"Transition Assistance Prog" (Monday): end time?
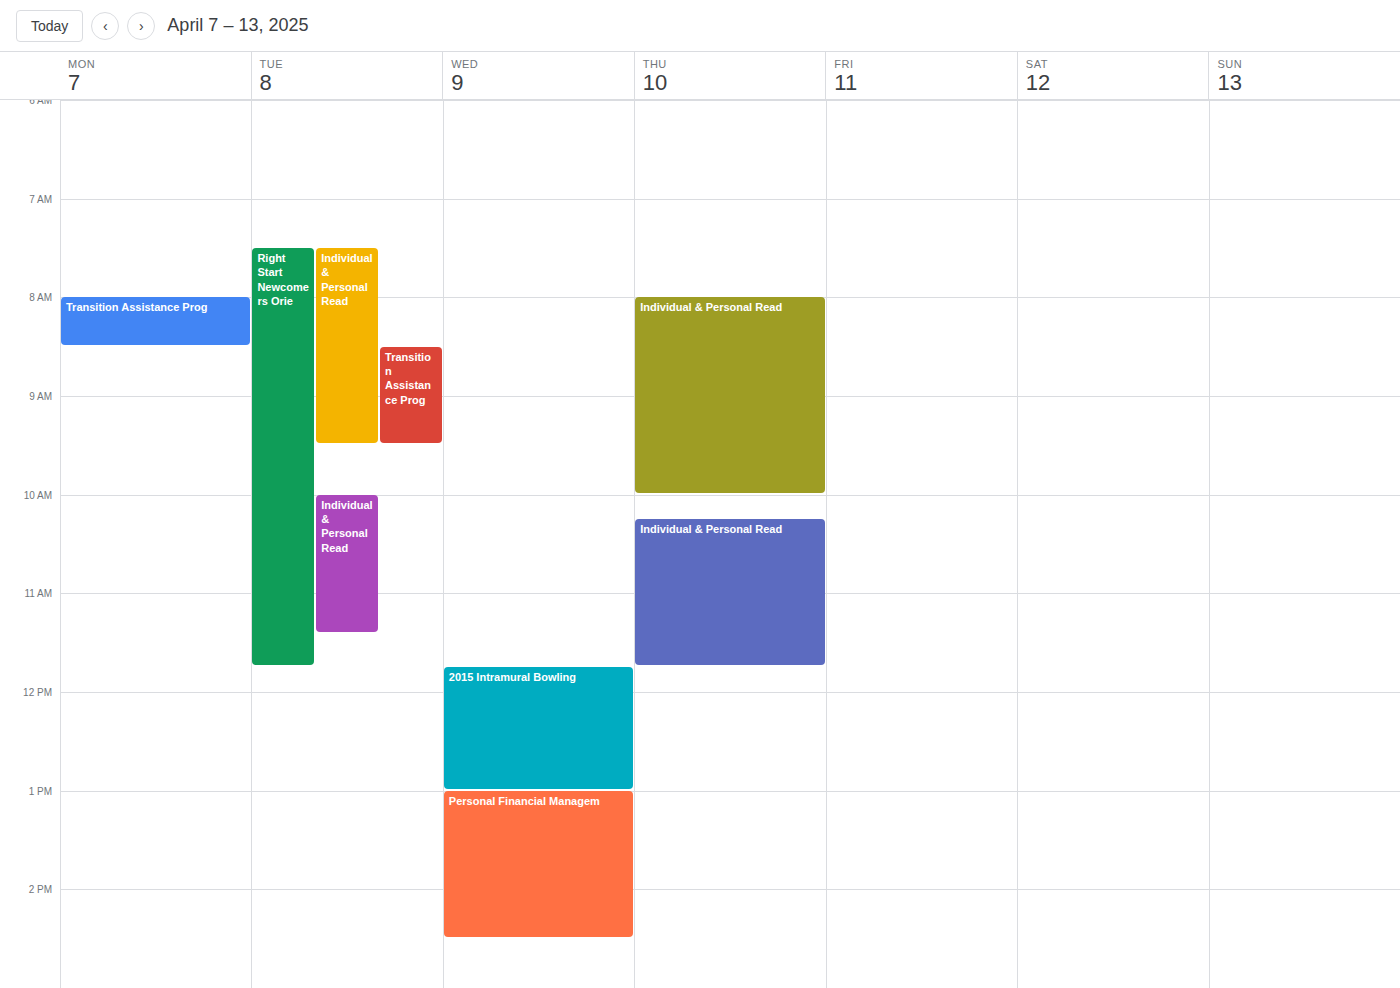
8:30 AM